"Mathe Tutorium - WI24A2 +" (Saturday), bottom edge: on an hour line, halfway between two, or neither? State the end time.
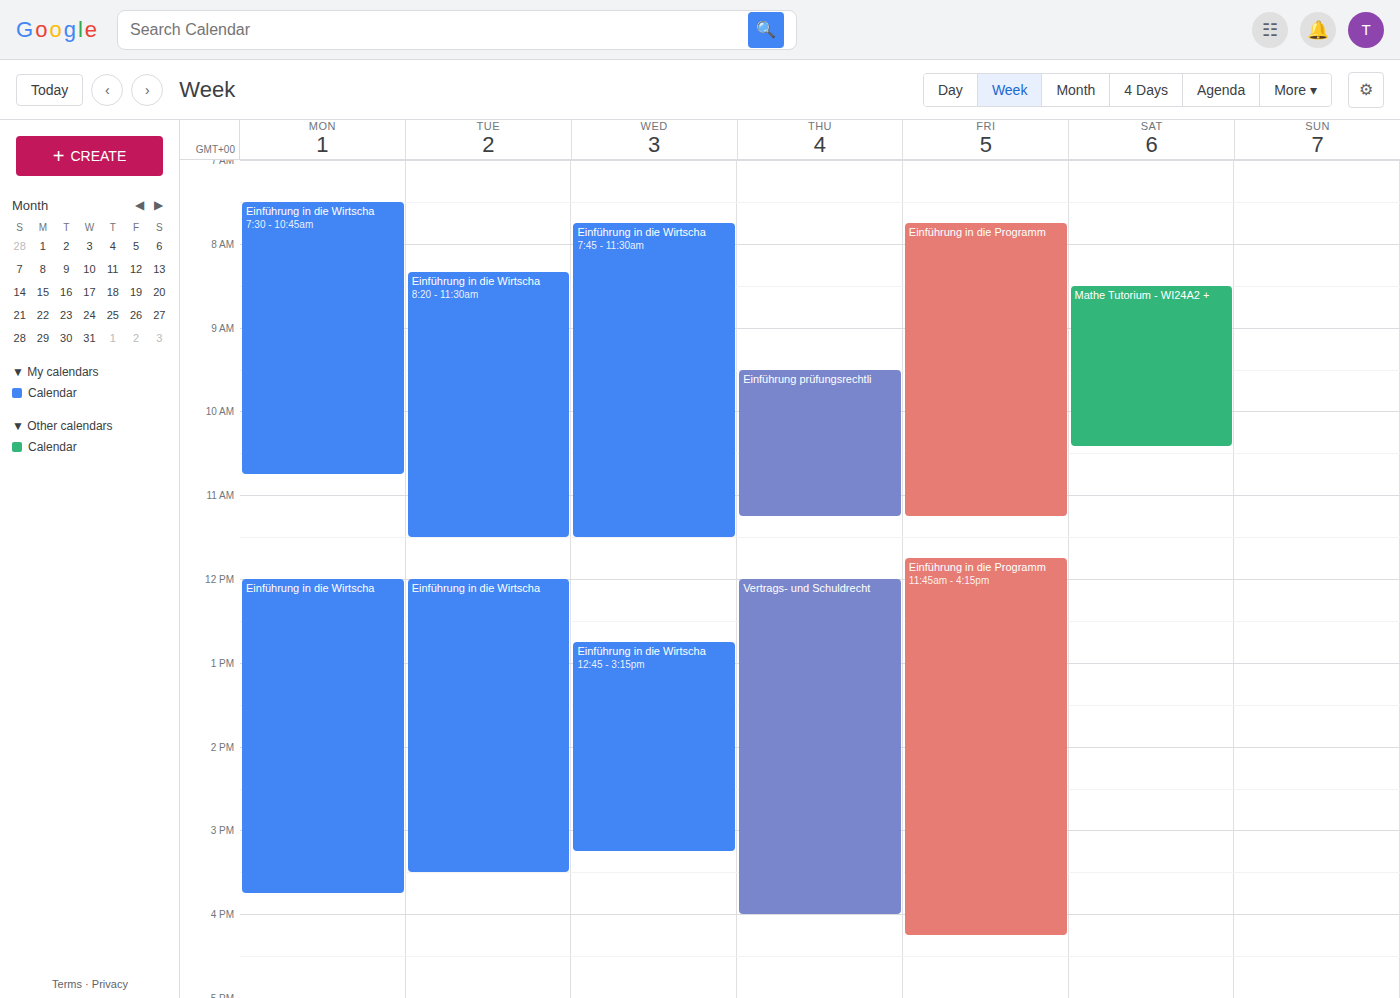
10:25 AM -- neither: 25 minutes below the 10 AM line and 35 minutes above the 11 AM line.